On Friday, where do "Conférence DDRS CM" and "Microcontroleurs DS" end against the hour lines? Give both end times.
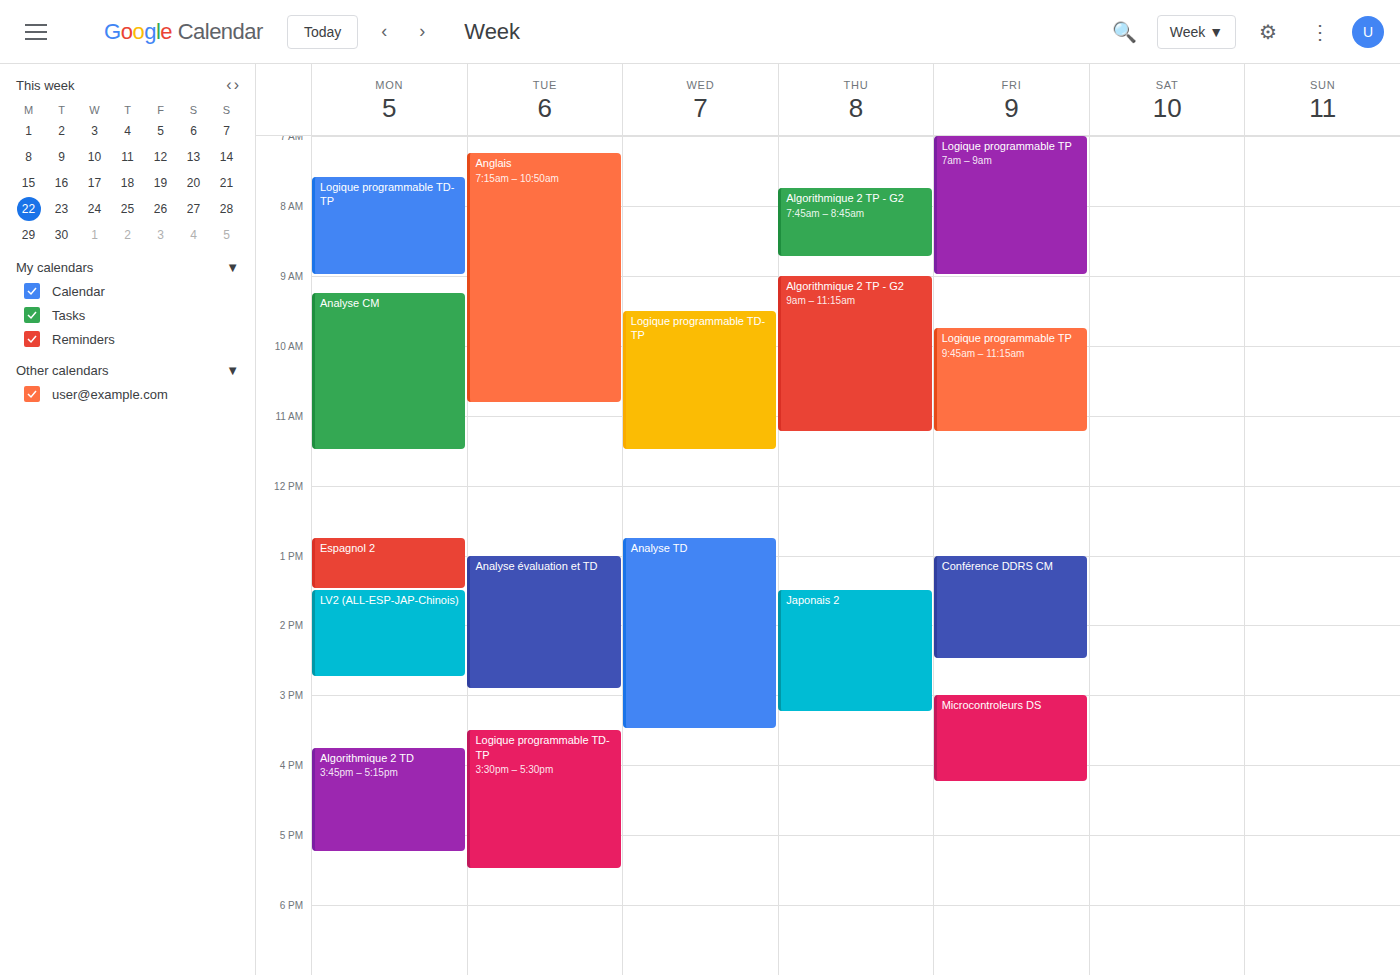
"Conférence DDRS CM": 2:30 PM, halfway between the 2 PM and 3 PM lines. "Microcontroleurs DS": 4:15 PM, neither: a quarter of the way from the 4 PM line to the 5 PM line.